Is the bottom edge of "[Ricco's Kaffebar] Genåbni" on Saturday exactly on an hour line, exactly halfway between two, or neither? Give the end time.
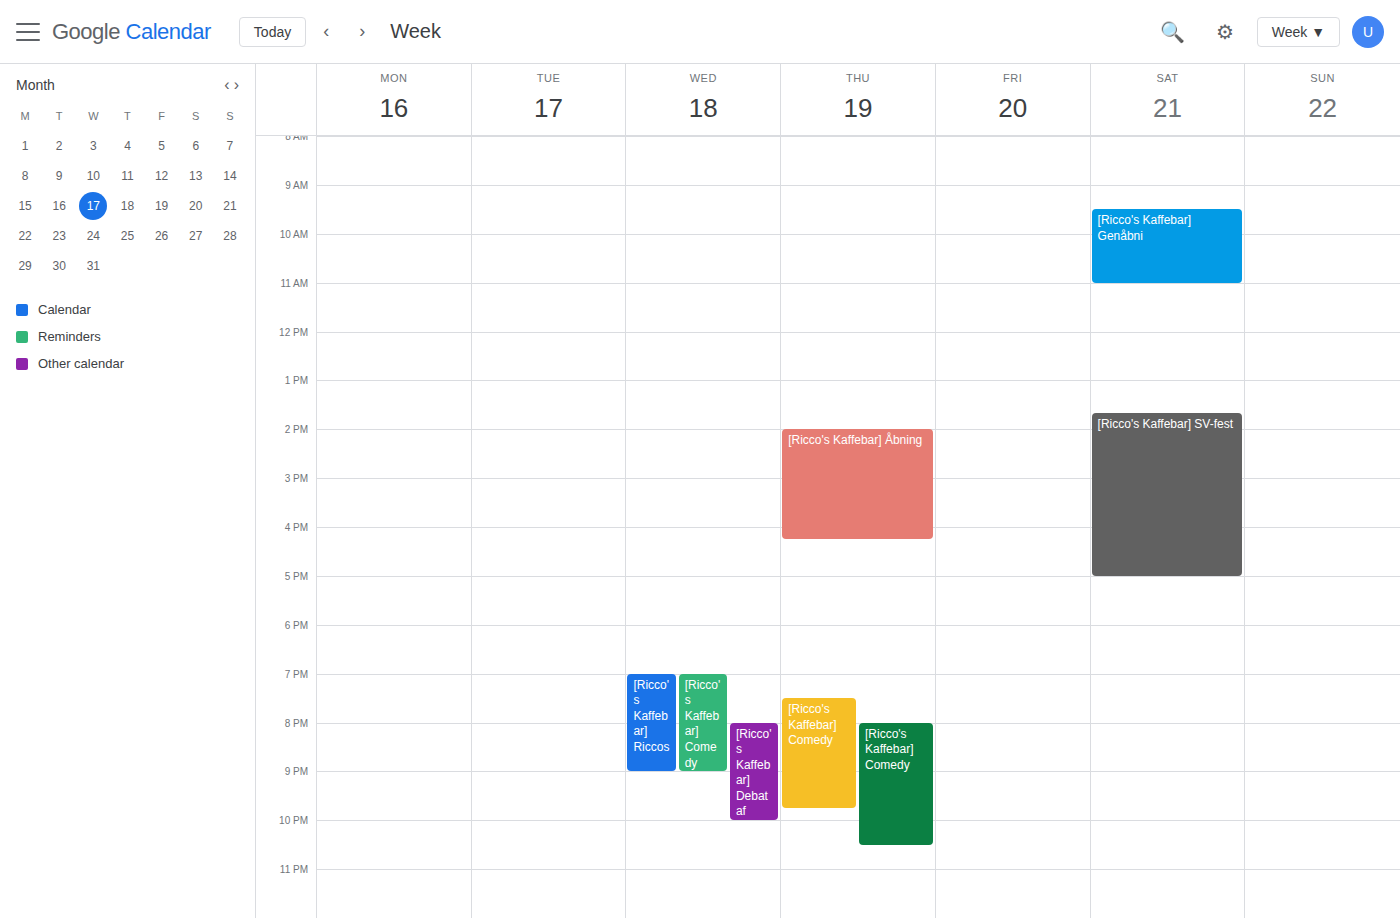
11:00 AM -- exactly on the 11 AM line.